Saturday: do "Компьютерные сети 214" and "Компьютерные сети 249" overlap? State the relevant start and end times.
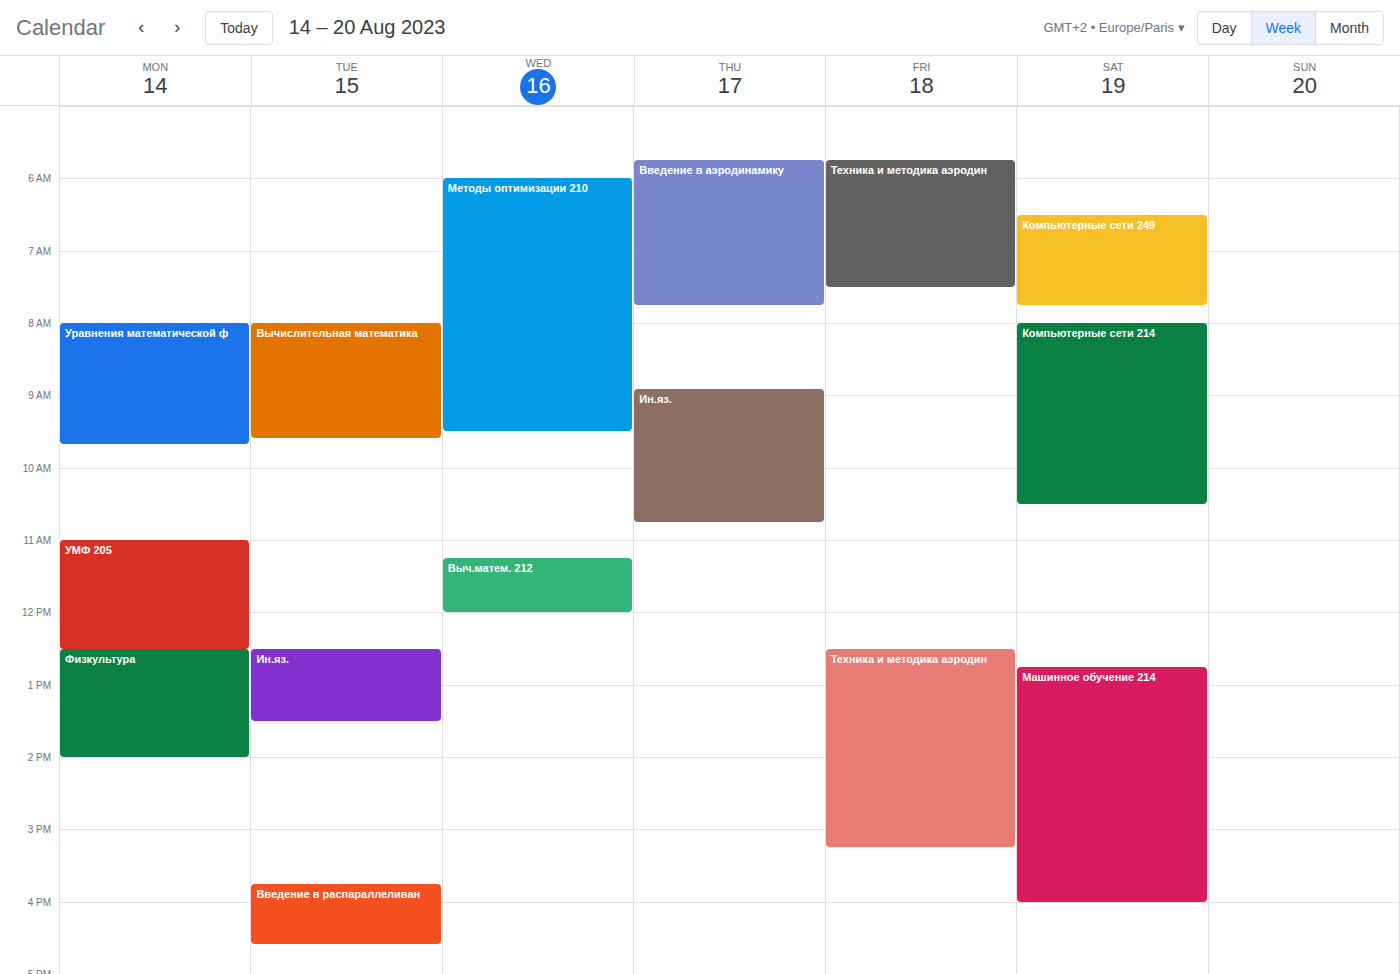
"Компьютерные сети 249" ends at 7:45 AM and "Компьютерные сети 214" starts at 8:00 AM -- no overlap.